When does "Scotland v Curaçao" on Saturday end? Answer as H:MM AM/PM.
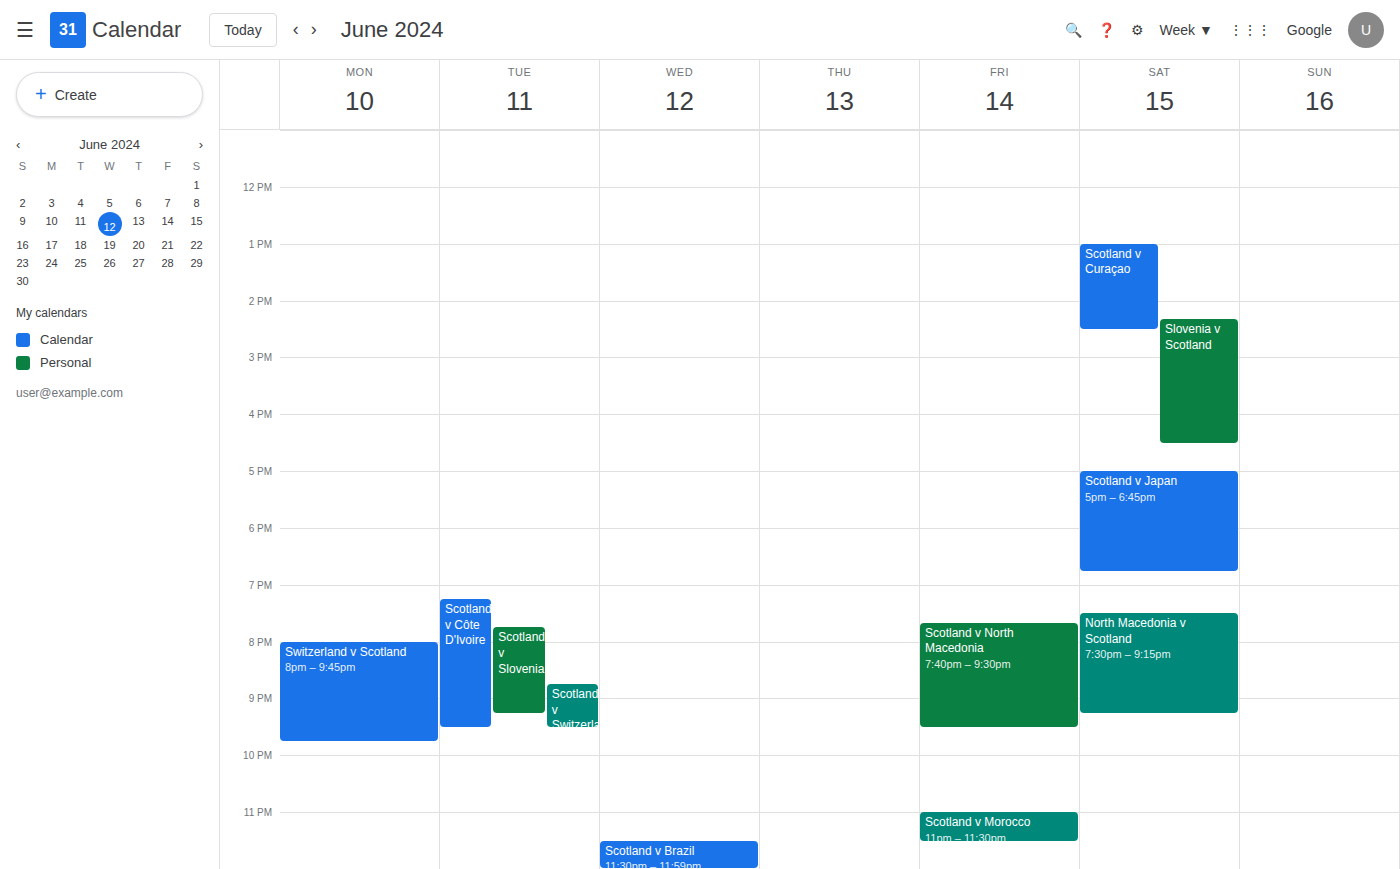
2:30 PM